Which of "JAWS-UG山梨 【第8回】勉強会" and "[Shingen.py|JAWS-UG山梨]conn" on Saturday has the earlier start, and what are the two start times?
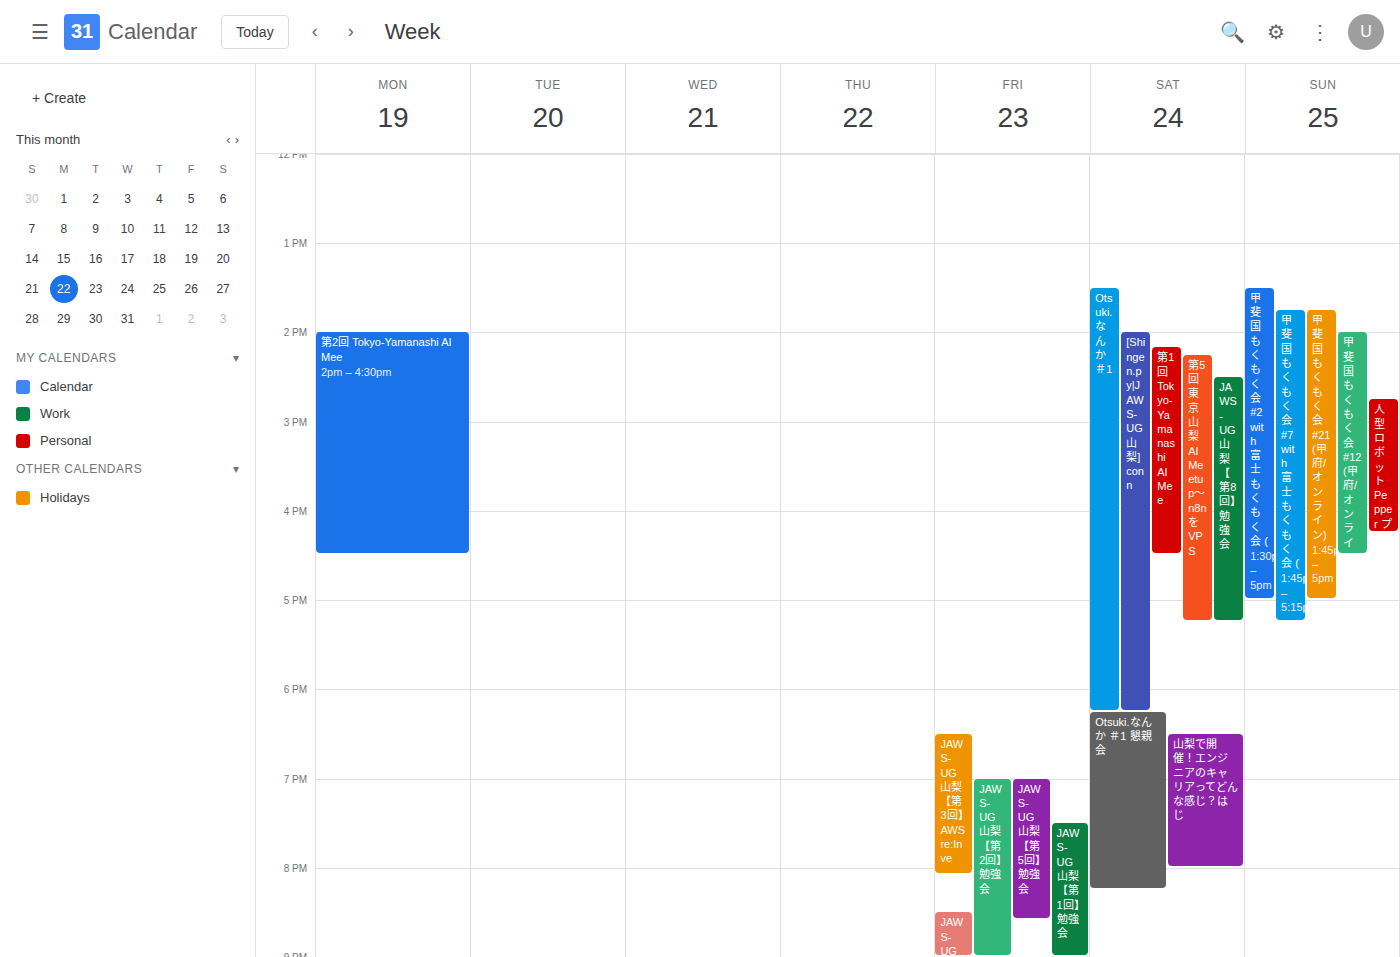
"[Shingen.py|JAWS-UG山梨]conn" 2:00 PM; "JAWS-UG山梨 【第8回】勉強会" 2:30 PM.